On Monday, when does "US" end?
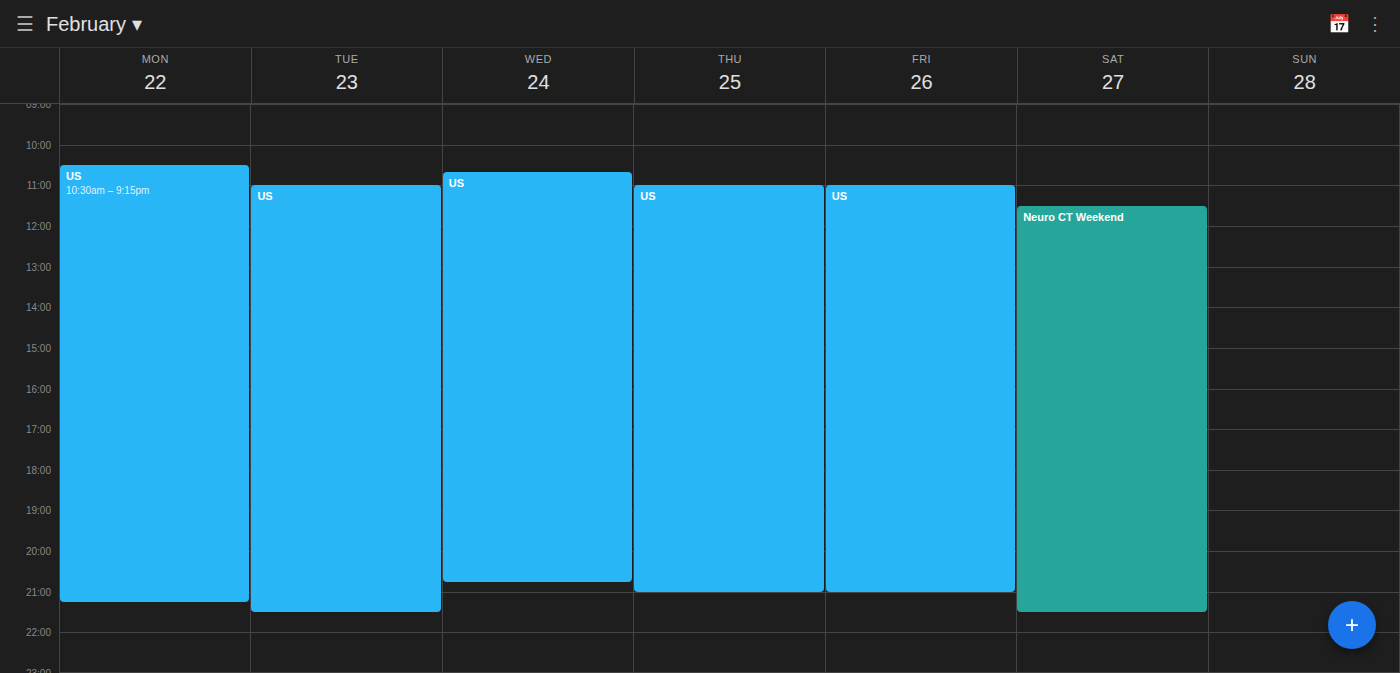
21:15